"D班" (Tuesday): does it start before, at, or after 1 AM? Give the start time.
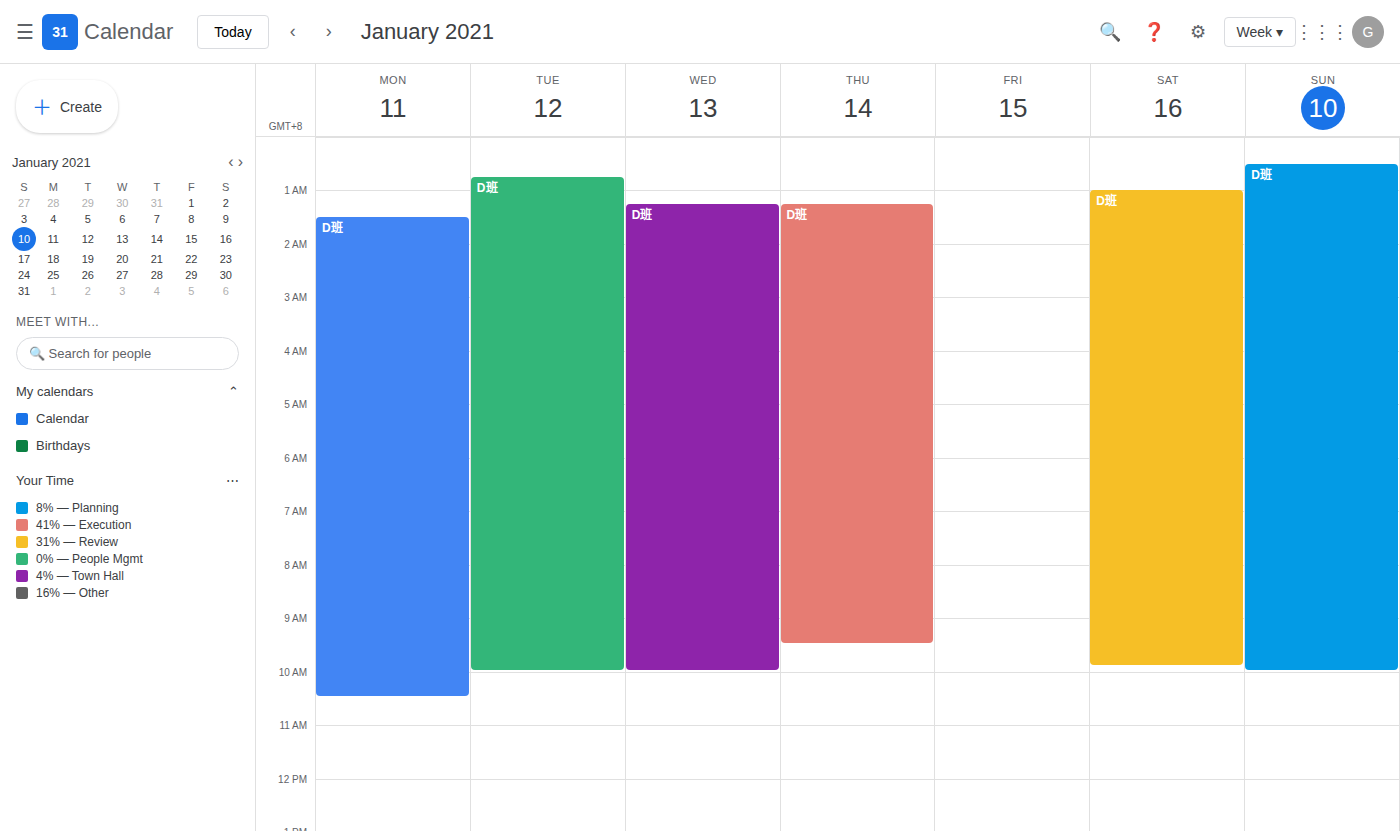
12:45 AM -- before 1 AM, 15 minutes above the 1 AM line.